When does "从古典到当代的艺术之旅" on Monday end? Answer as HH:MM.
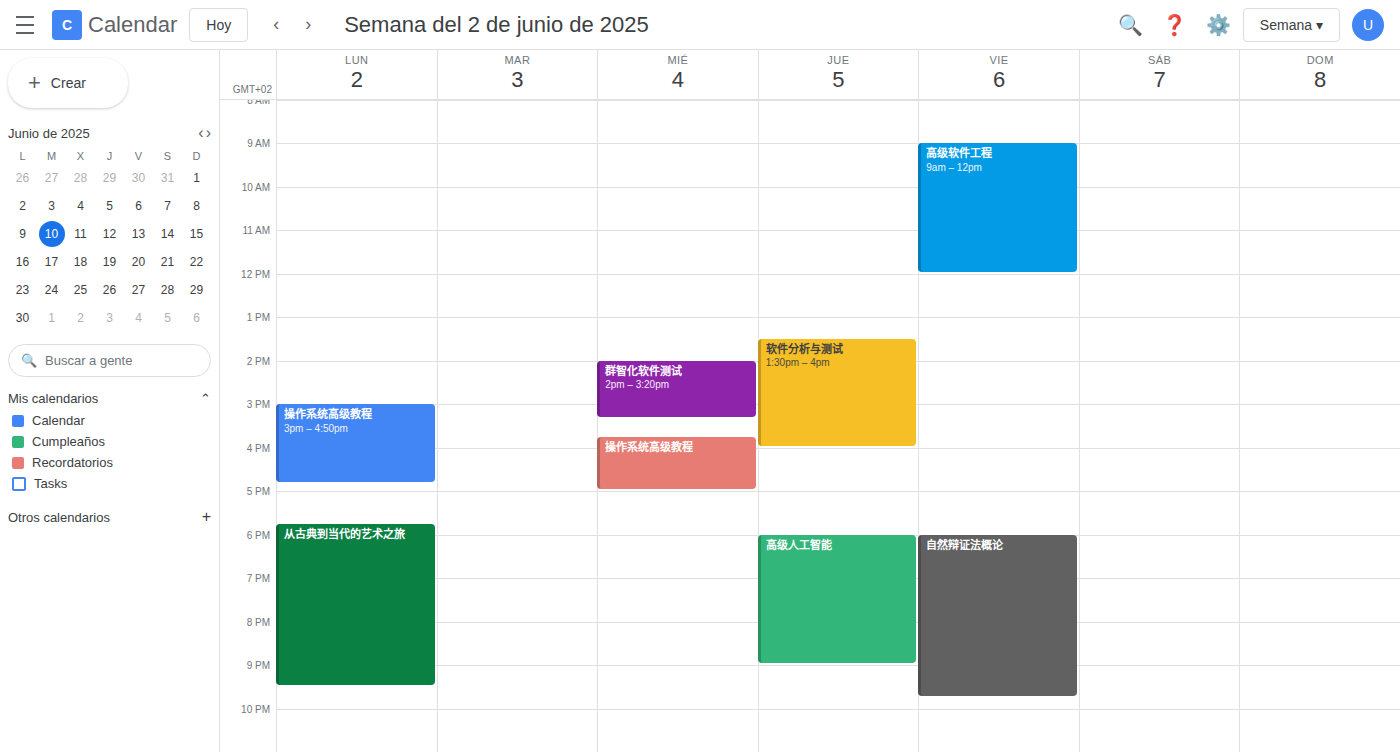
21:30